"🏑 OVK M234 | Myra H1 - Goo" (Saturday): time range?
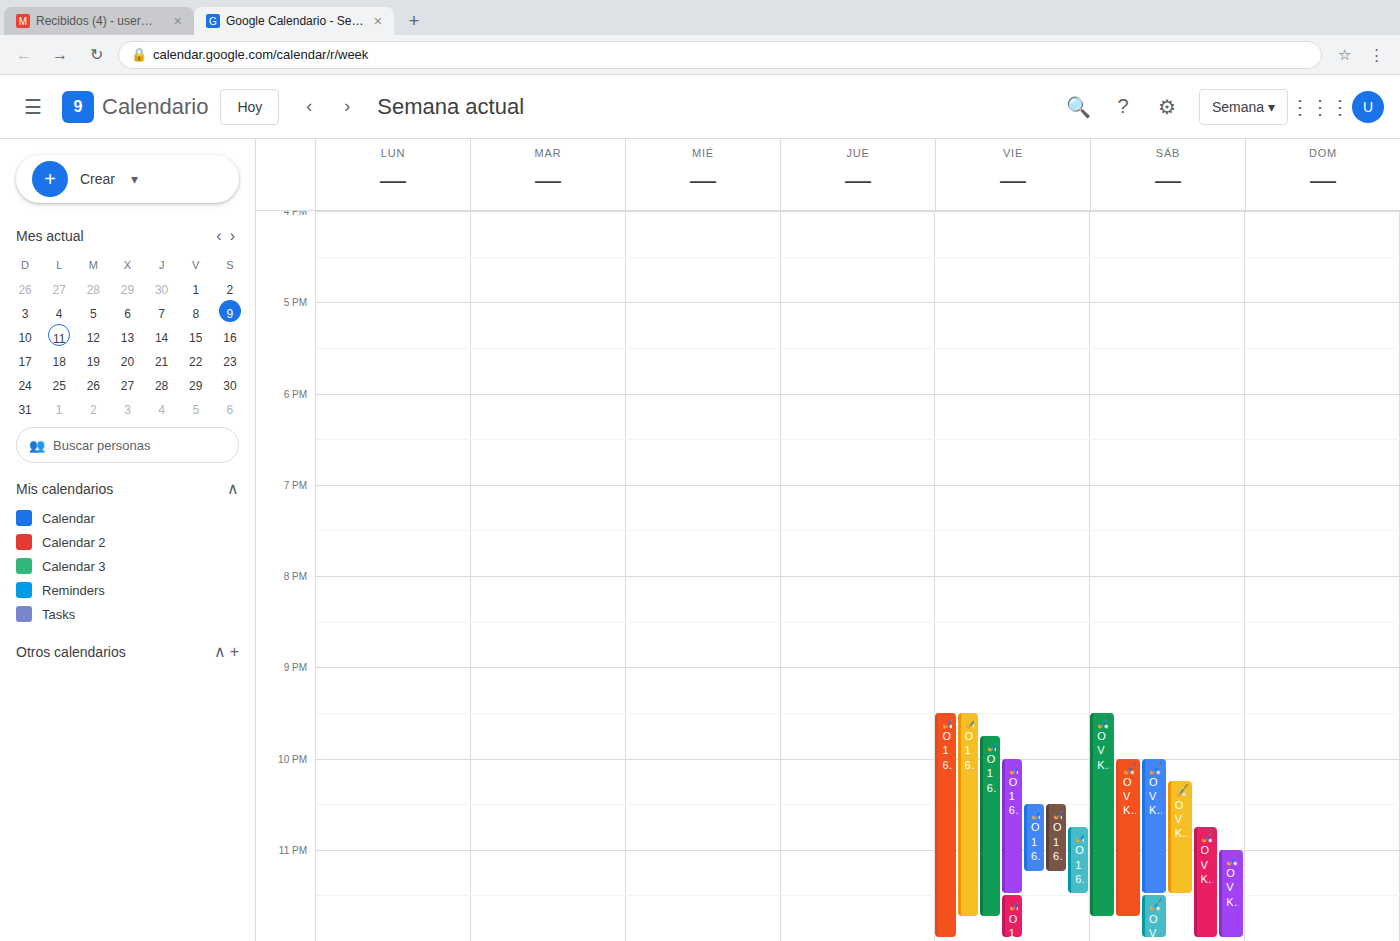
10:00 PM to 11:30 PM